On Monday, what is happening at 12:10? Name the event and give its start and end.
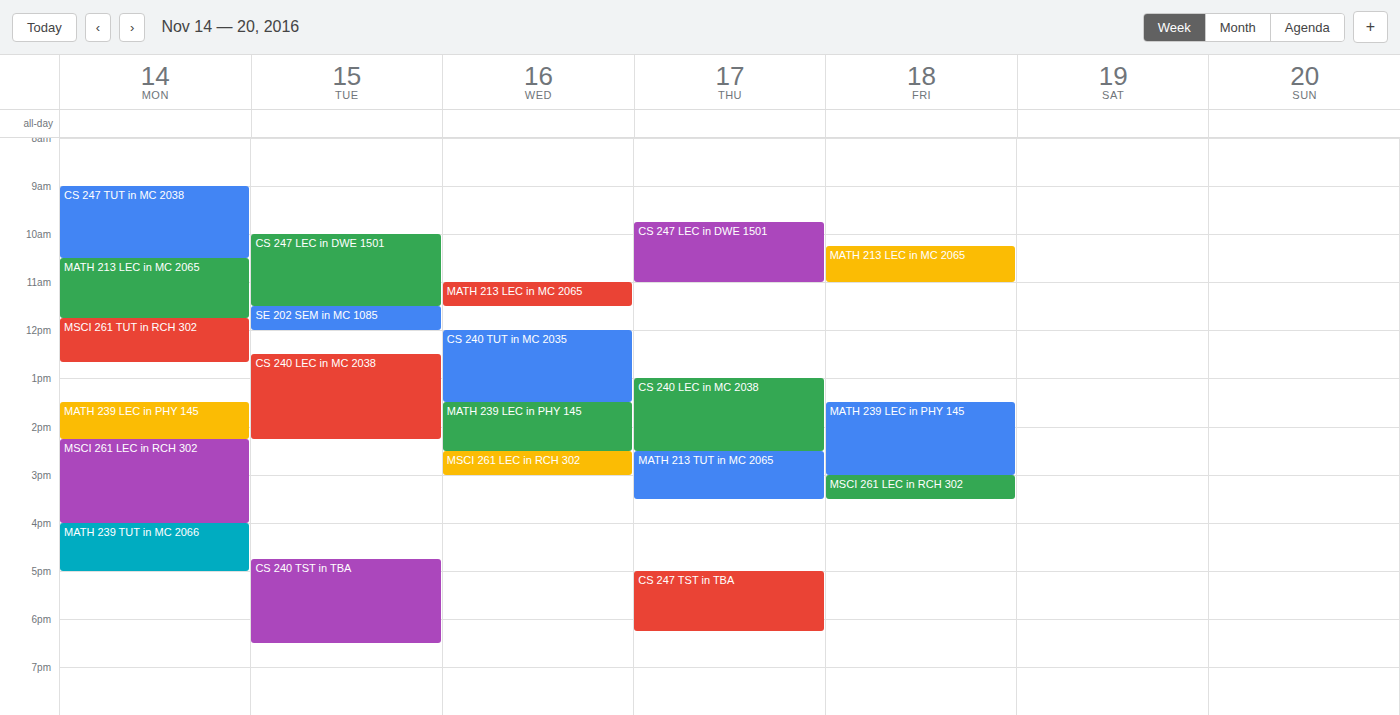
"MSCI 261 TUT in RCH 302", 11:45 to 12:40